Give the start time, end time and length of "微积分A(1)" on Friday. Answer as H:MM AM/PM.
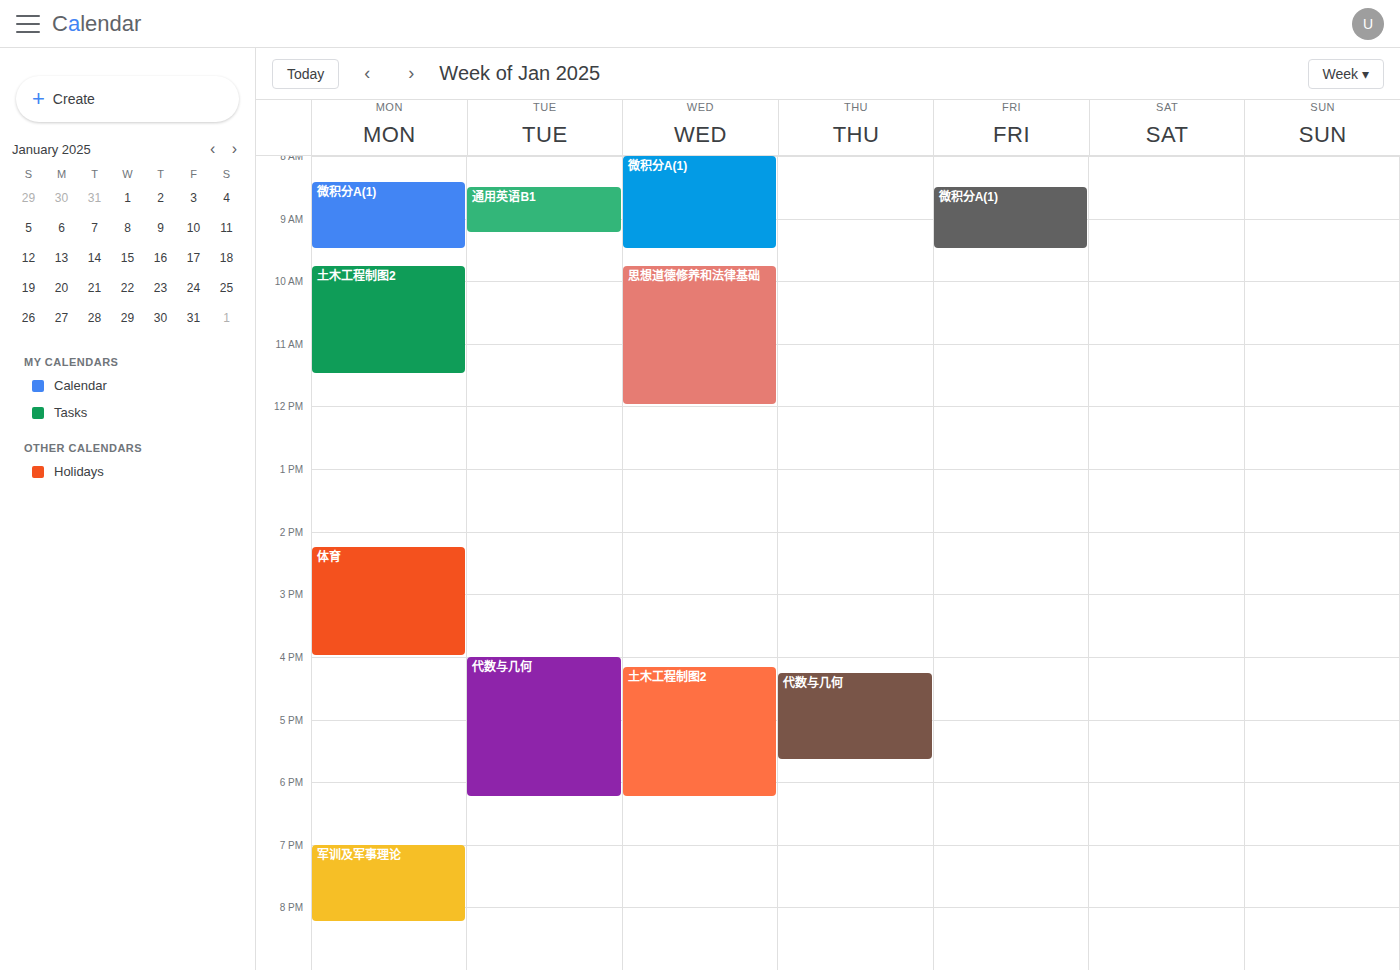
8:30 AM to 9:30 AM, 1 hour